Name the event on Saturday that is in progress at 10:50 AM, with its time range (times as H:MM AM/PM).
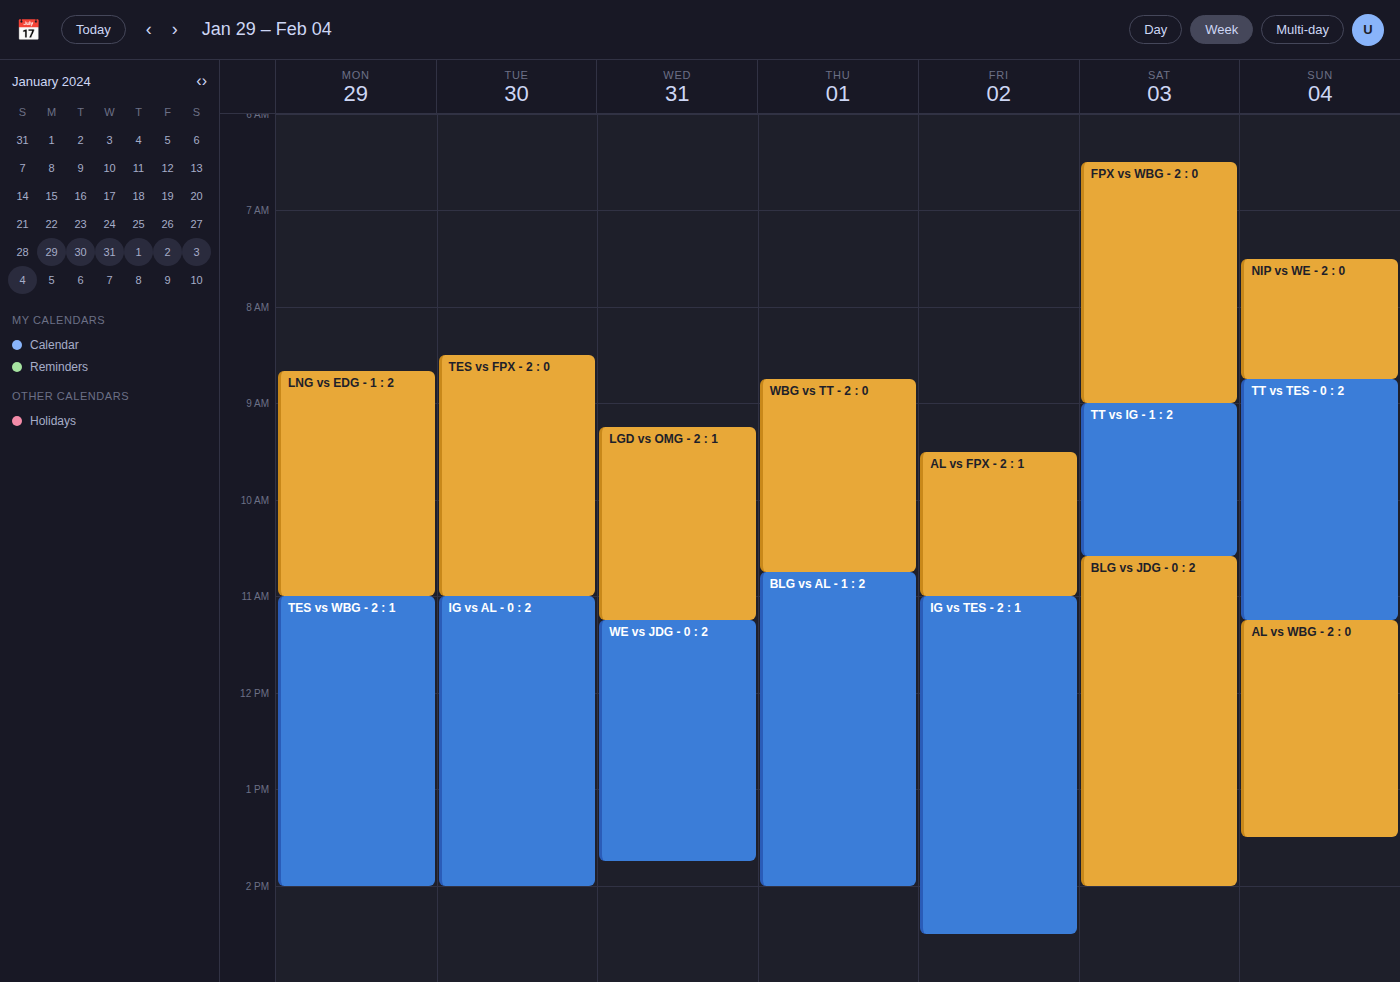
"BLG vs JDG - 0 : 2", 10:35 AM to 2:00 PM